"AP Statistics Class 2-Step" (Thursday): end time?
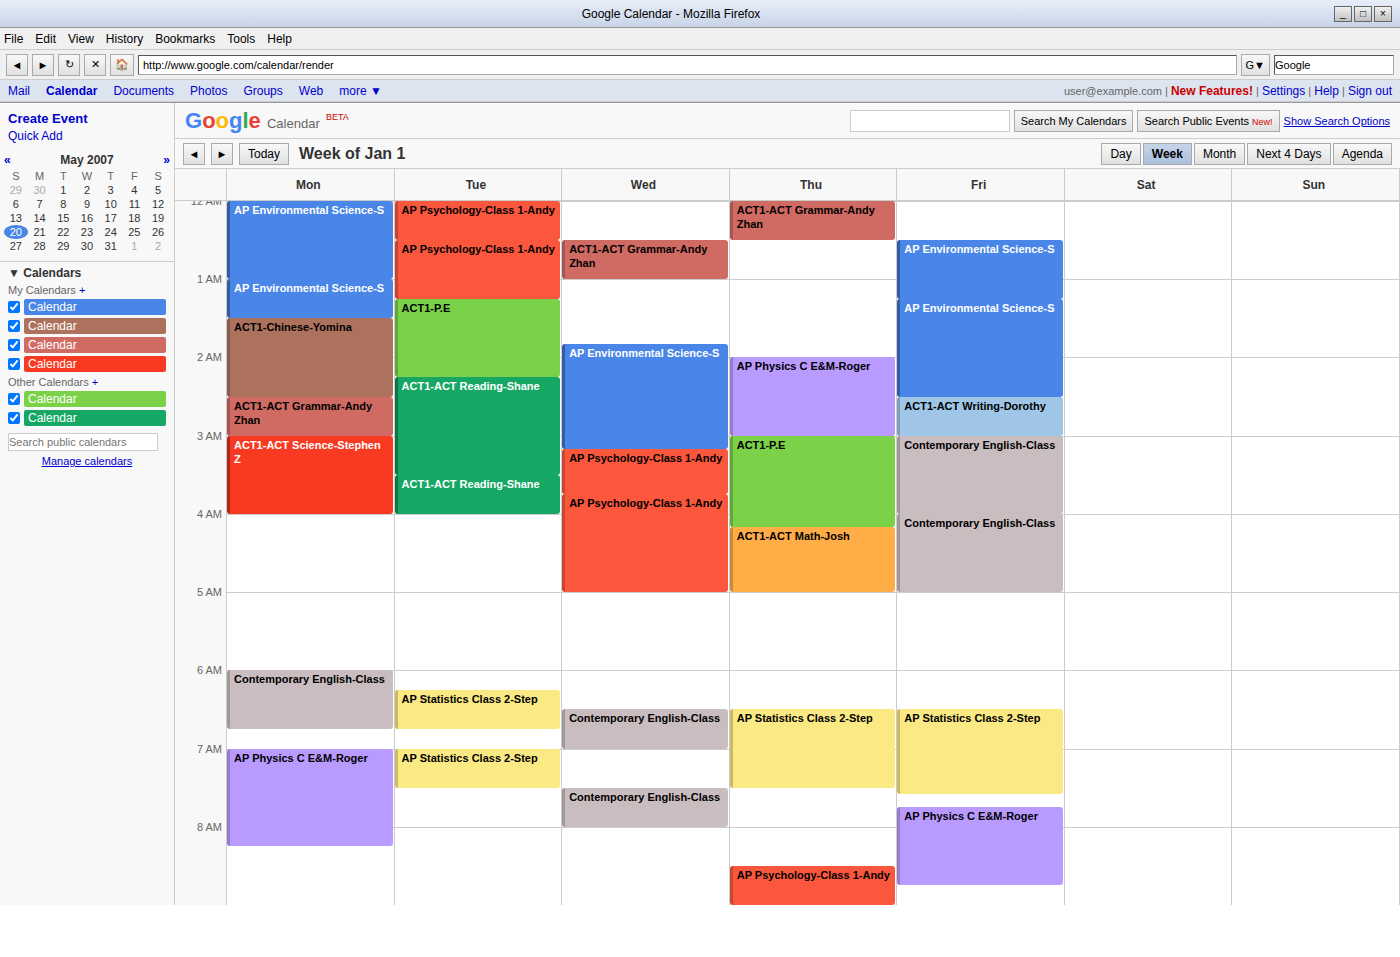
7:30 AM